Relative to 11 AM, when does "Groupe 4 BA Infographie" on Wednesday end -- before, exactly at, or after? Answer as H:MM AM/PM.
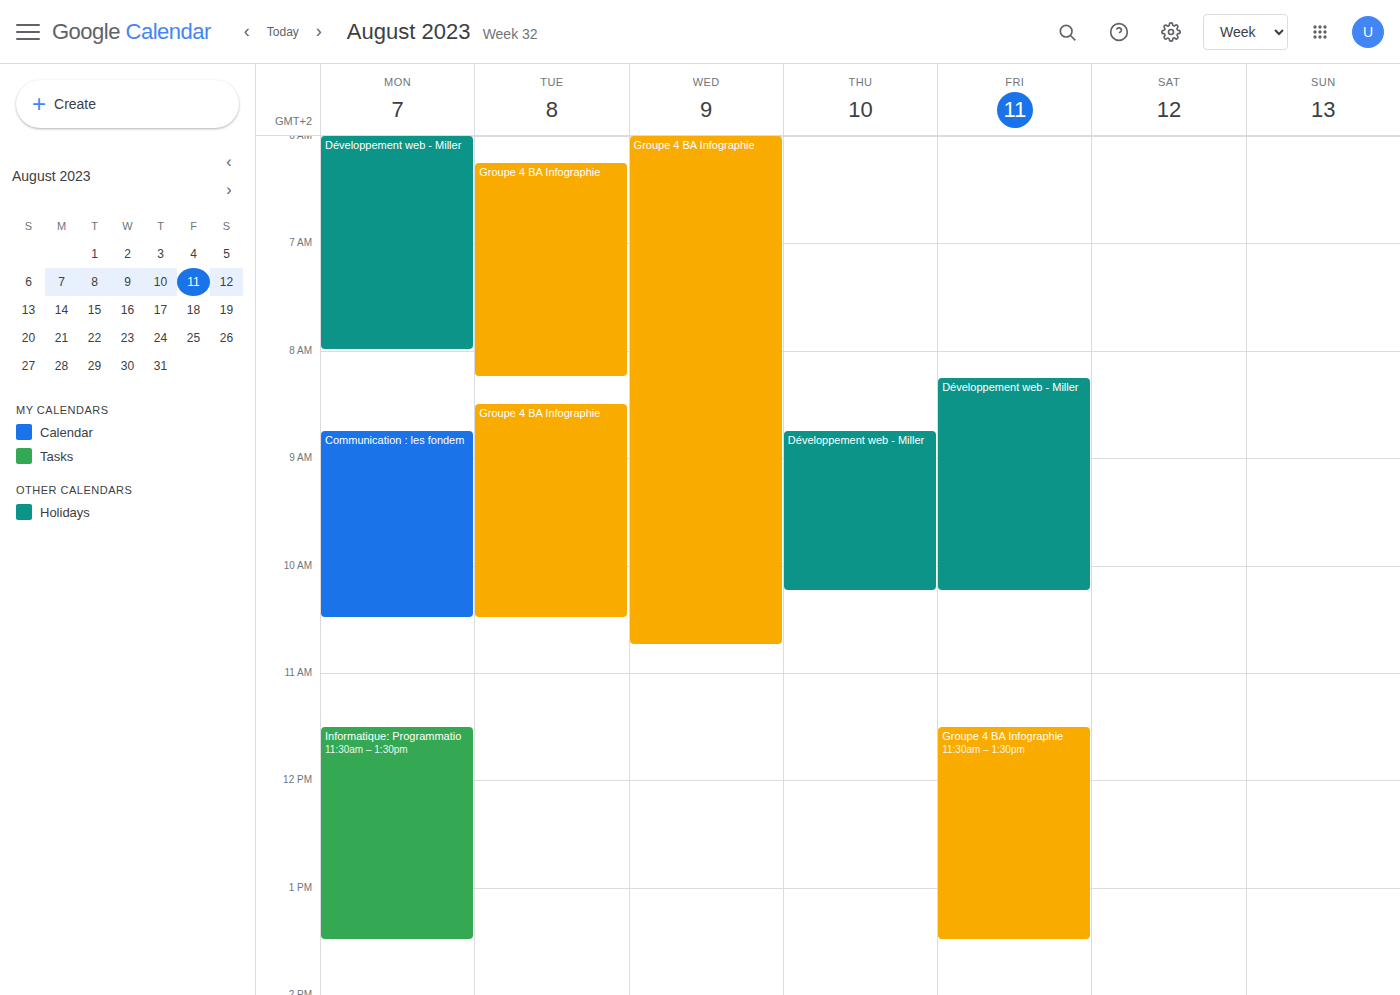
10:45 AM -- before 11 AM, 15 minutes above the 11 AM line.